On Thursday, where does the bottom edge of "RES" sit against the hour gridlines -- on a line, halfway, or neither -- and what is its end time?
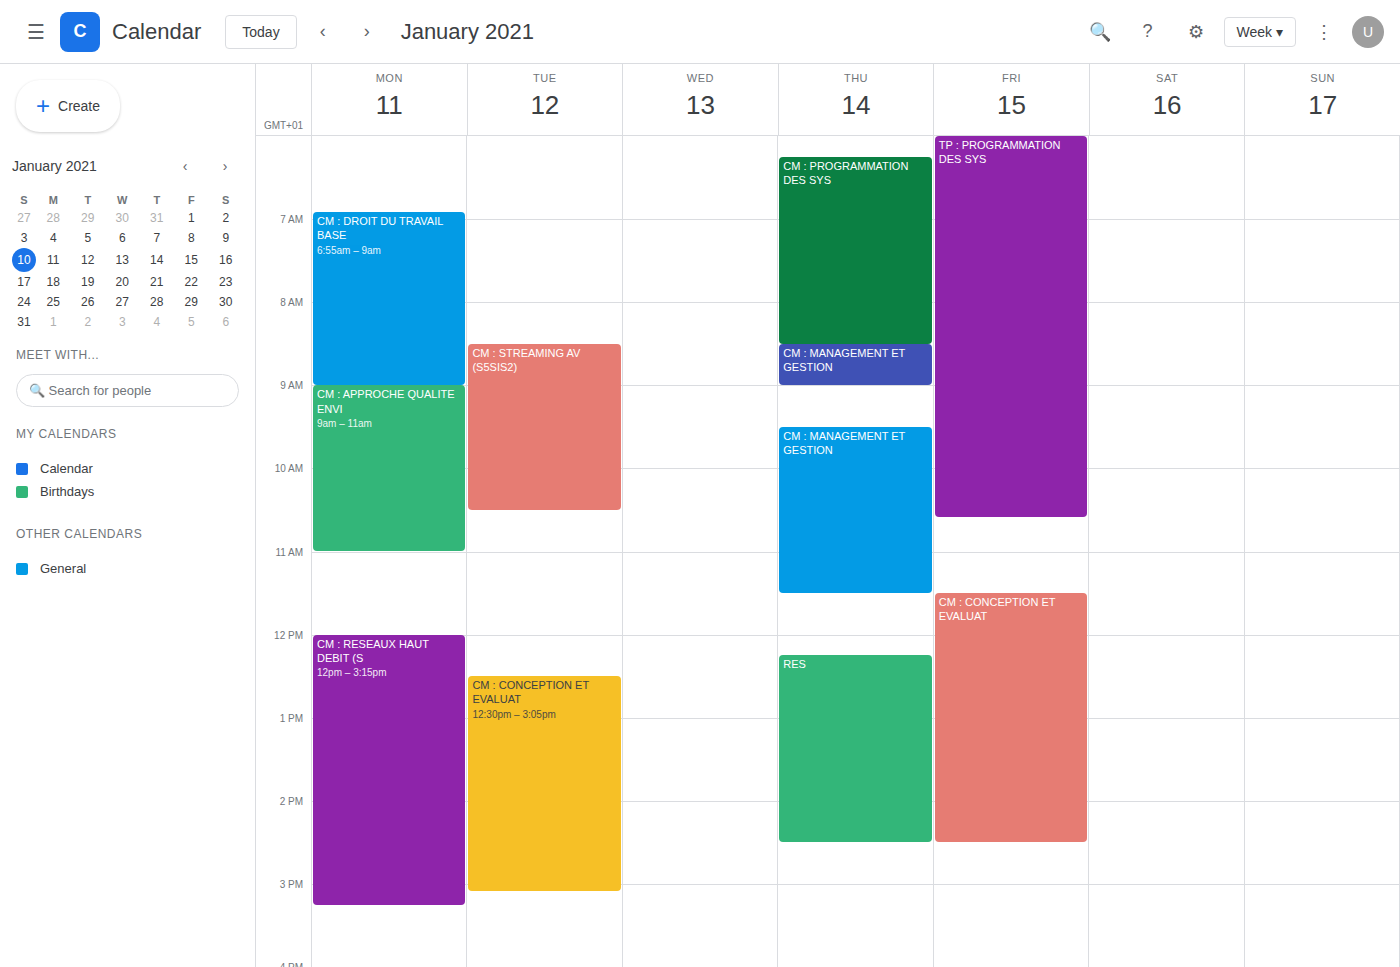
2:30 PM -- halfway between the 2 PM and 3 PM lines.